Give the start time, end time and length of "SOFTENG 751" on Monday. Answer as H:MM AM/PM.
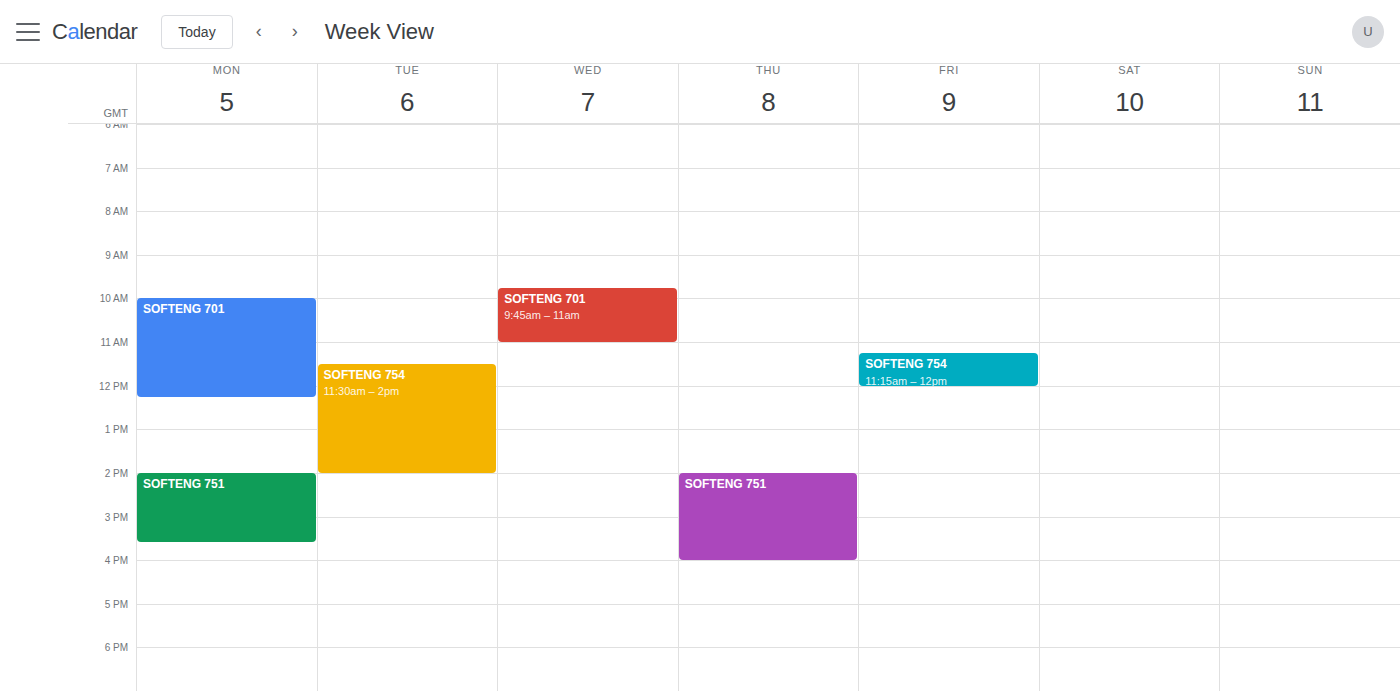
2:00 PM to 3:35 PM, 1 hour 35 minutes